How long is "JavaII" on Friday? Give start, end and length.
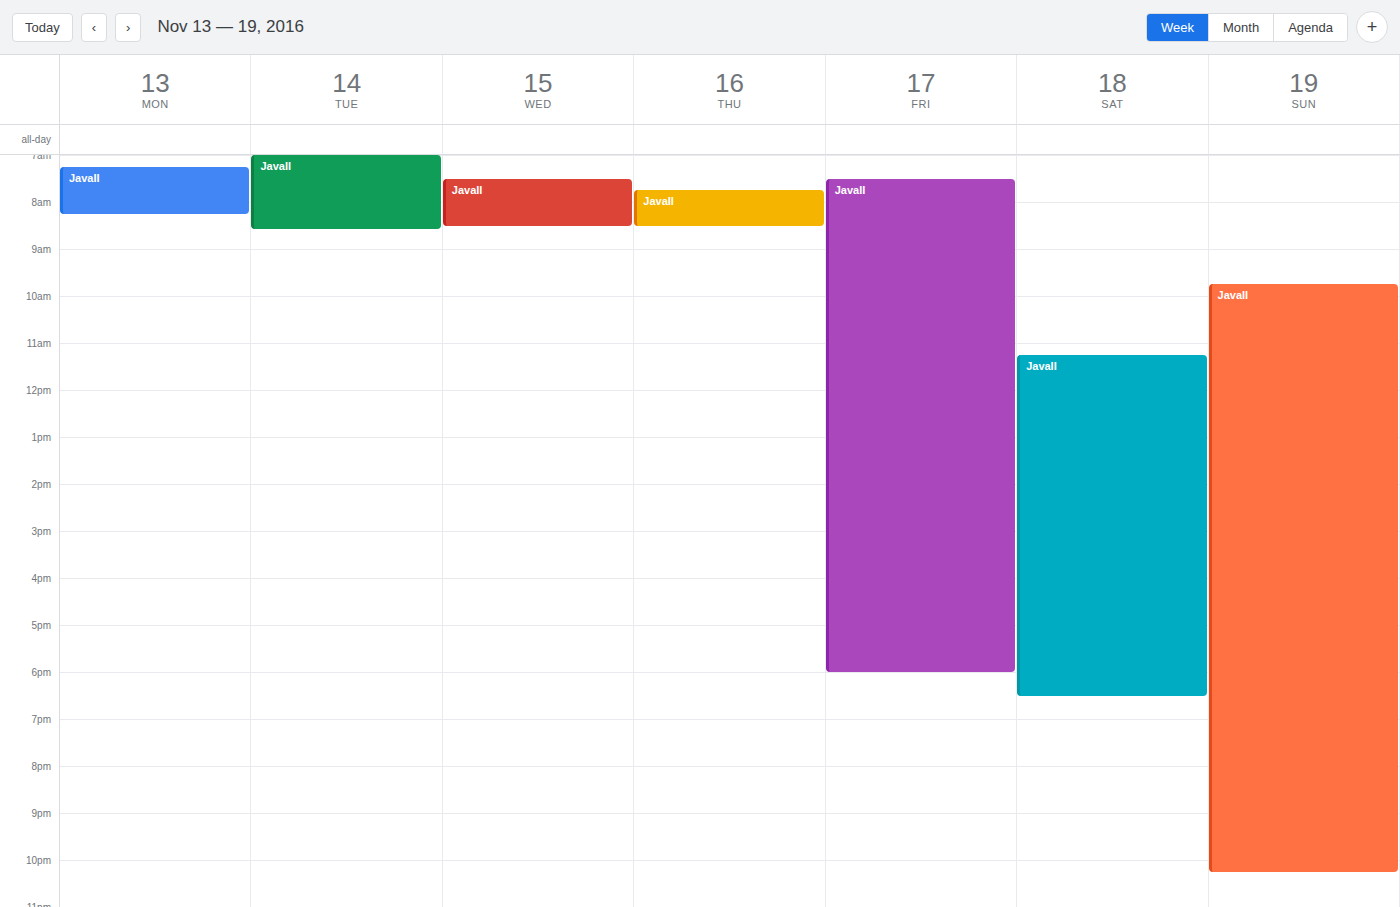
7:30 AM to 6:00 PM, 10 hours 30 minutes